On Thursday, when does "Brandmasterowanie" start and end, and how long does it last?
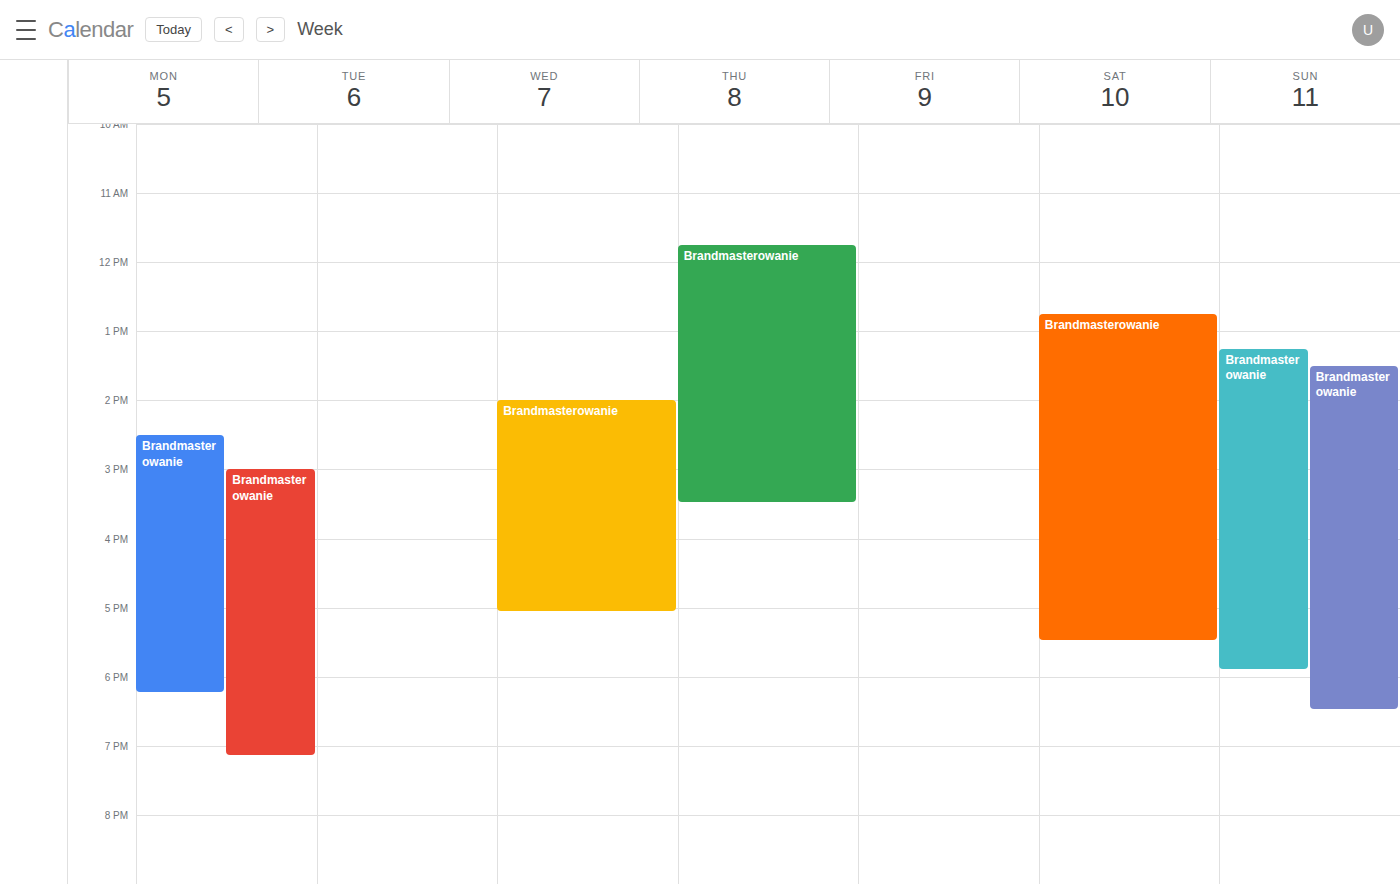
11:45 AM to 3:30 PM, 3 hours 45 minutes